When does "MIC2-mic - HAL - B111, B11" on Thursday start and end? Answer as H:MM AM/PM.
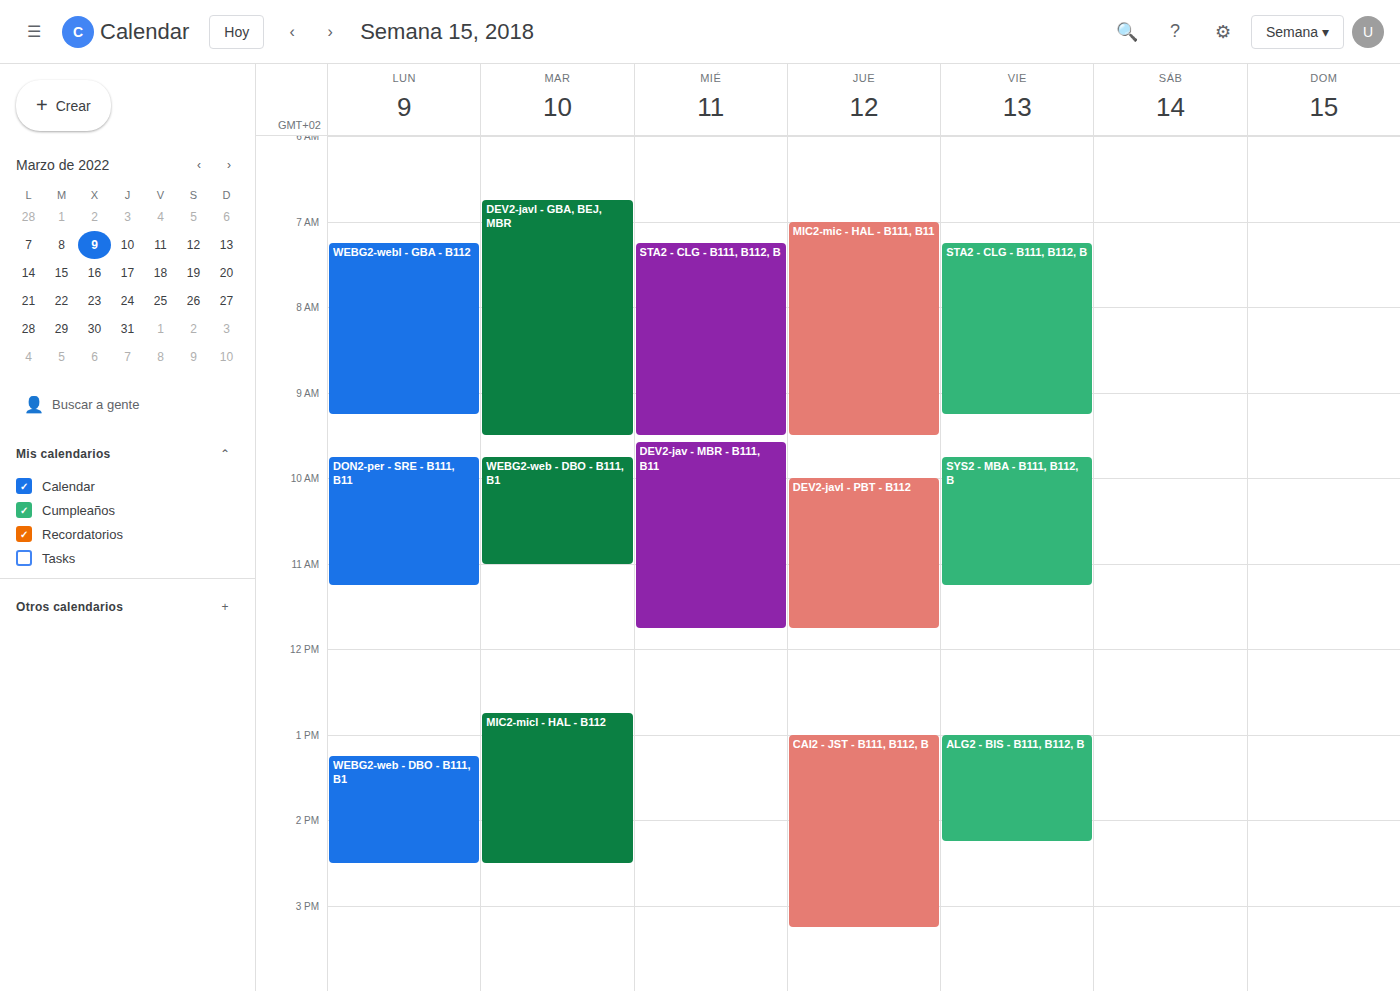
7:00 AM to 9:30 AM